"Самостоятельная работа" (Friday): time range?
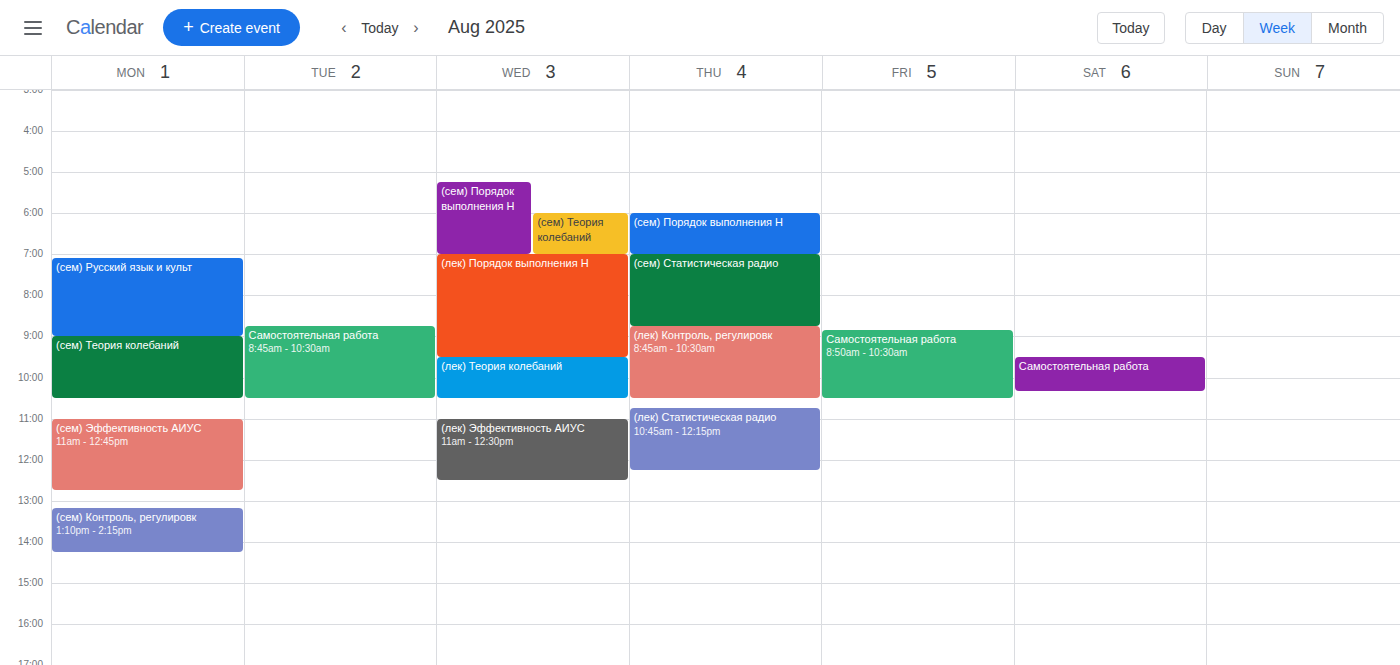
8:50 AM to 10:30 AM